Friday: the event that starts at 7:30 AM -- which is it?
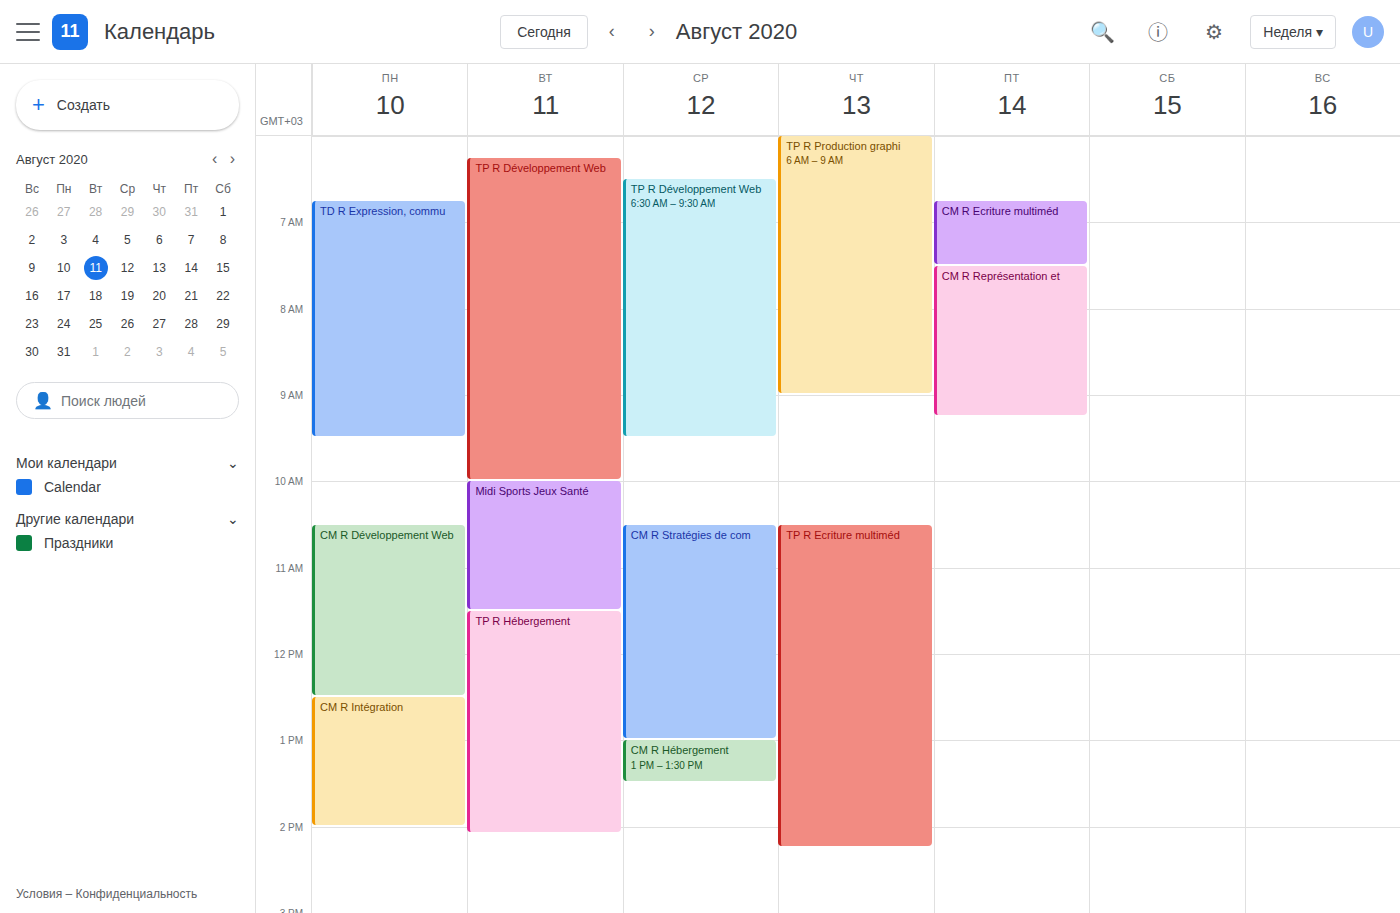
"CM R Représentation et"